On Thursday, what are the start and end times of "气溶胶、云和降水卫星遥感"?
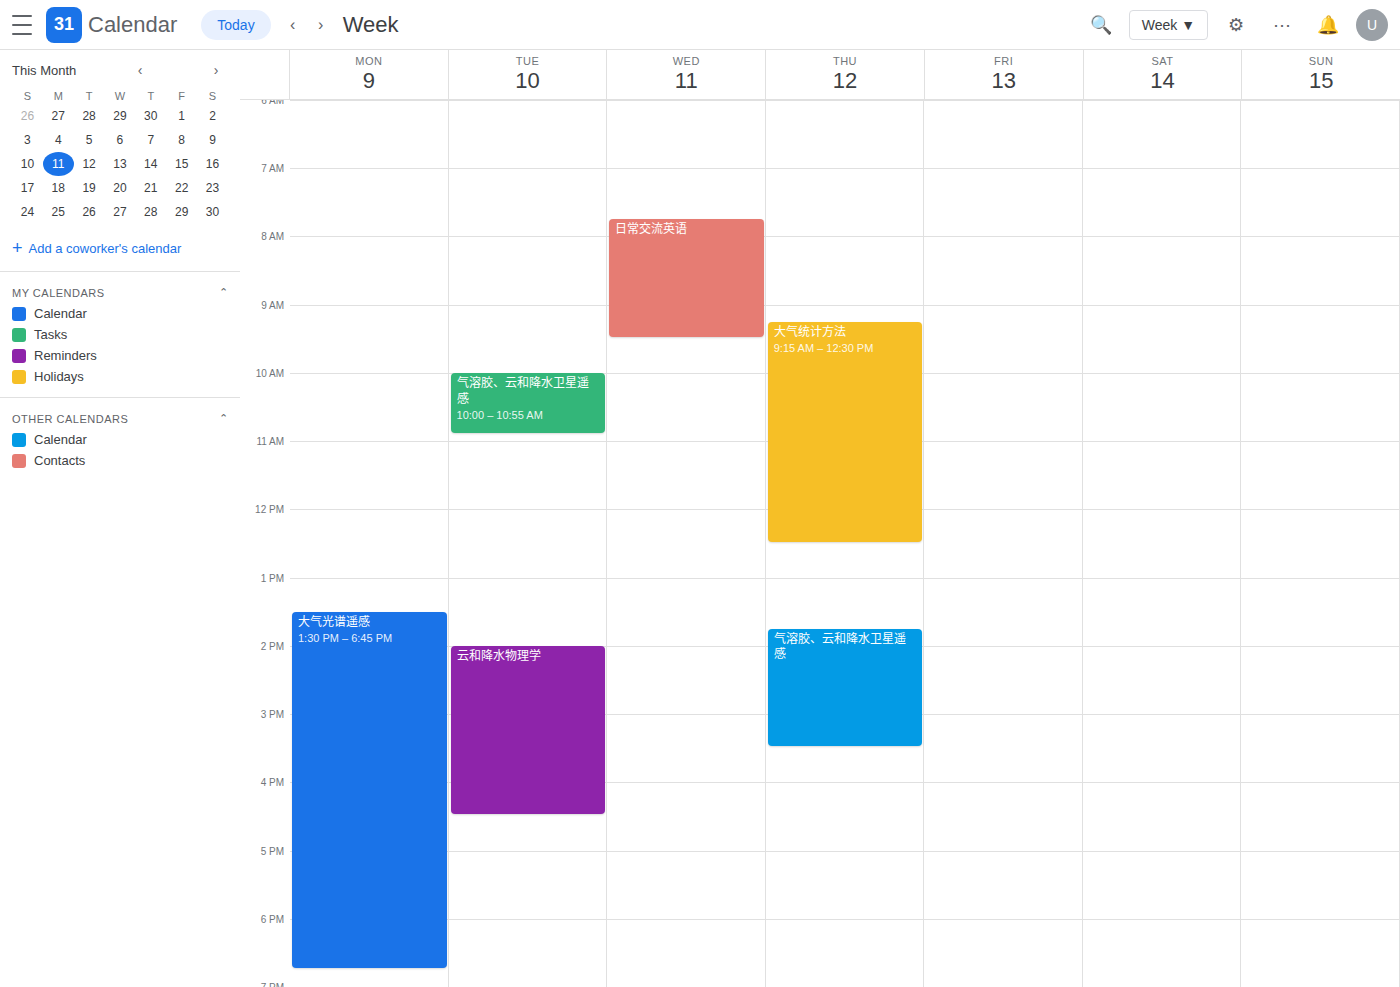
1:45 PM to 3:30 PM